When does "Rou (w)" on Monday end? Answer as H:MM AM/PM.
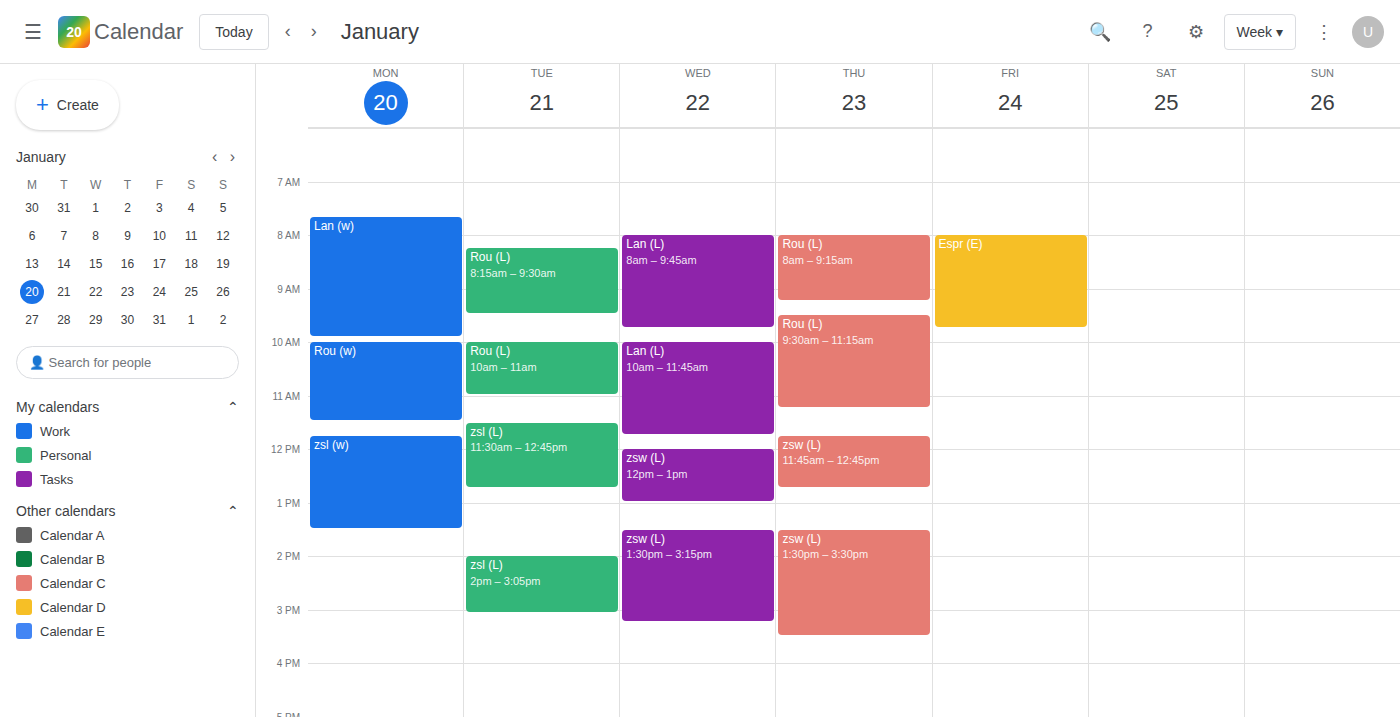
11:30 AM